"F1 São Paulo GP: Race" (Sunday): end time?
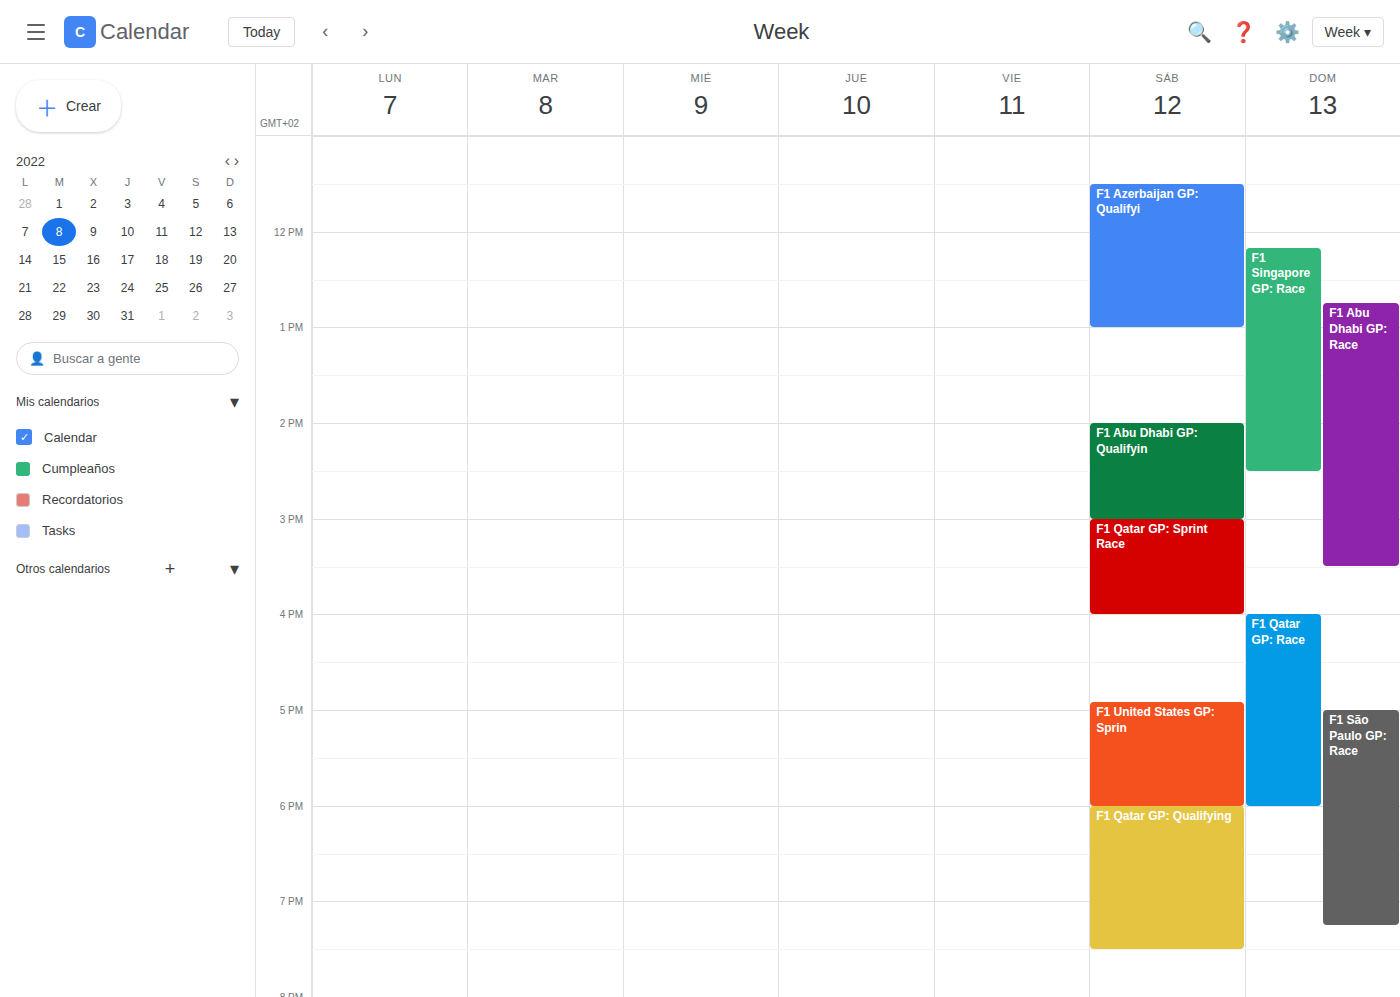
7:15 PM